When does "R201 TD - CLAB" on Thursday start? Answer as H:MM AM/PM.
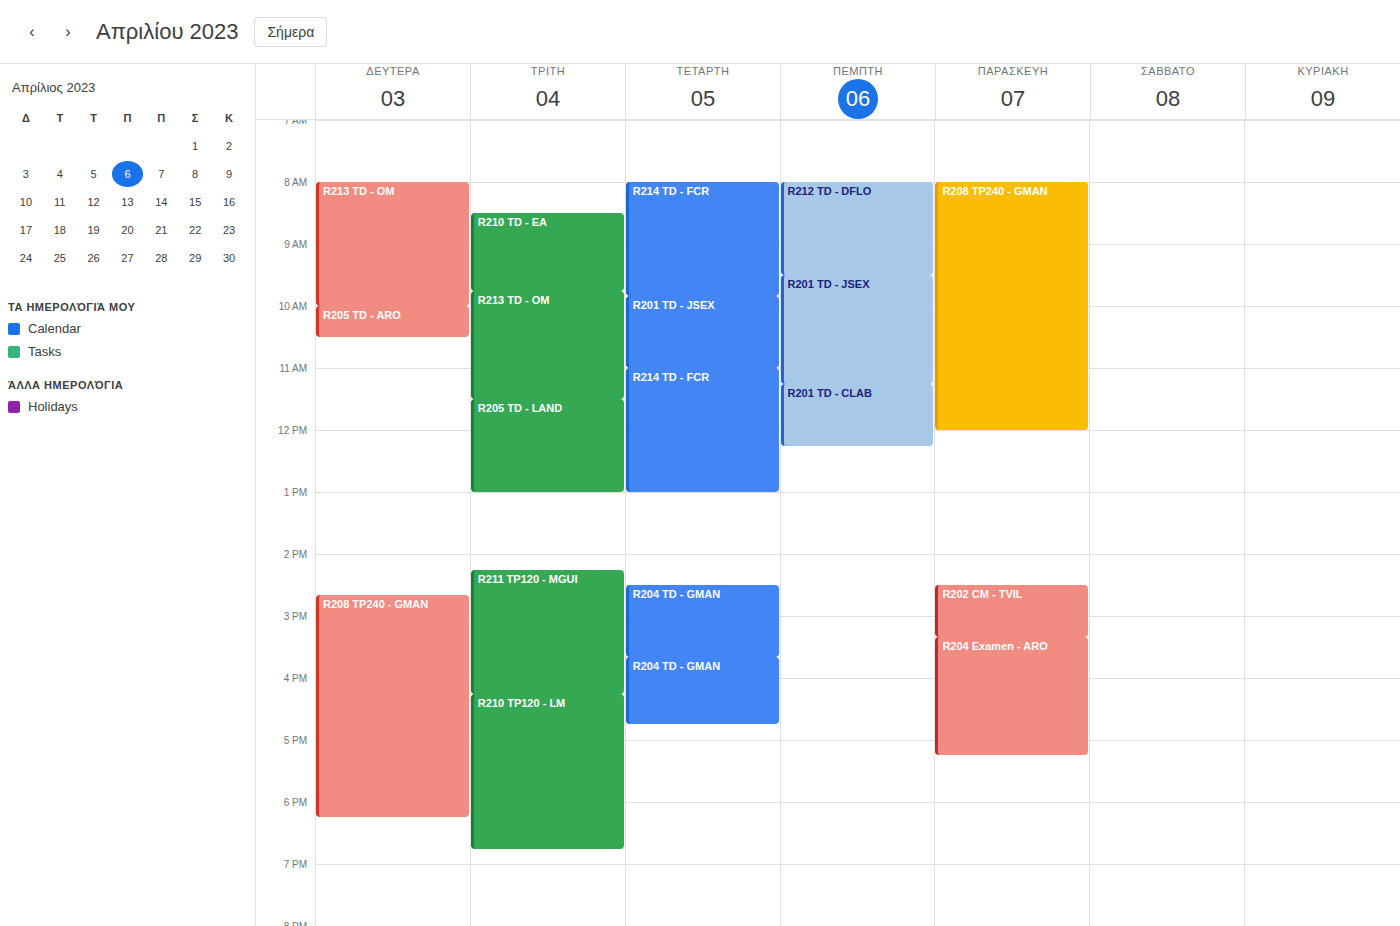
11:15 AM